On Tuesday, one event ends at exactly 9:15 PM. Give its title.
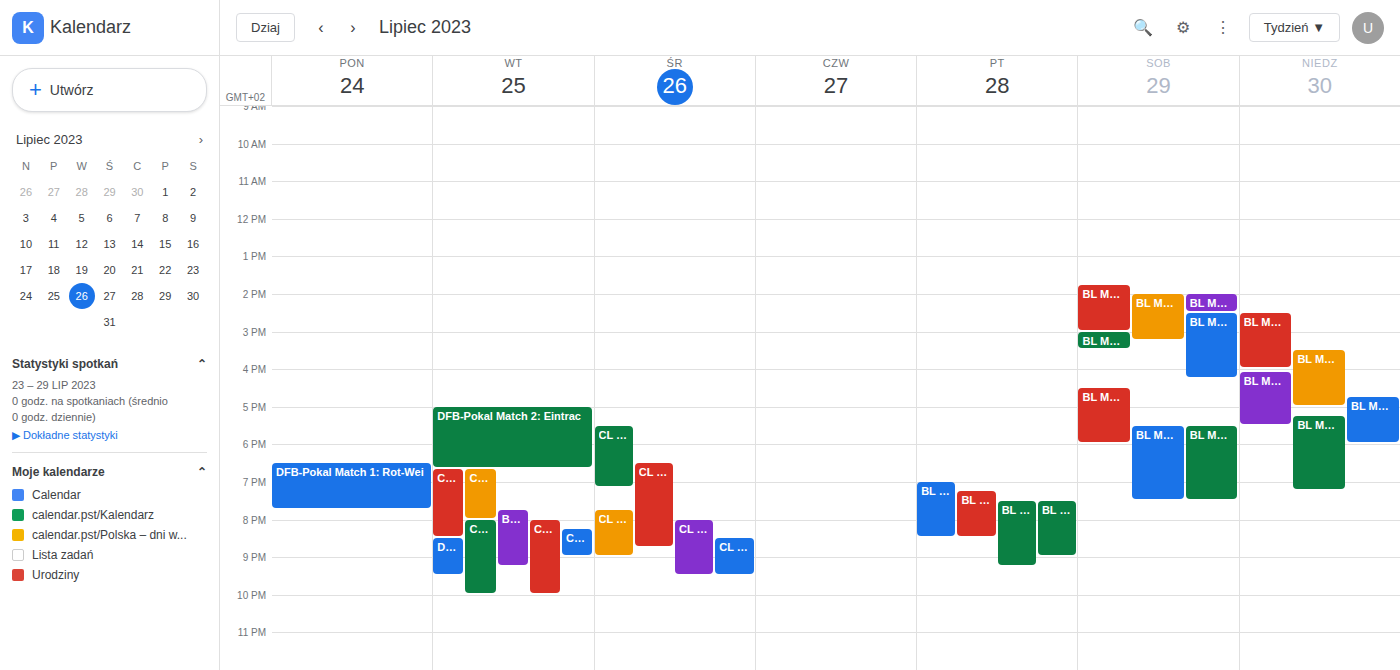
"BL Match 17: Borussia Dort"